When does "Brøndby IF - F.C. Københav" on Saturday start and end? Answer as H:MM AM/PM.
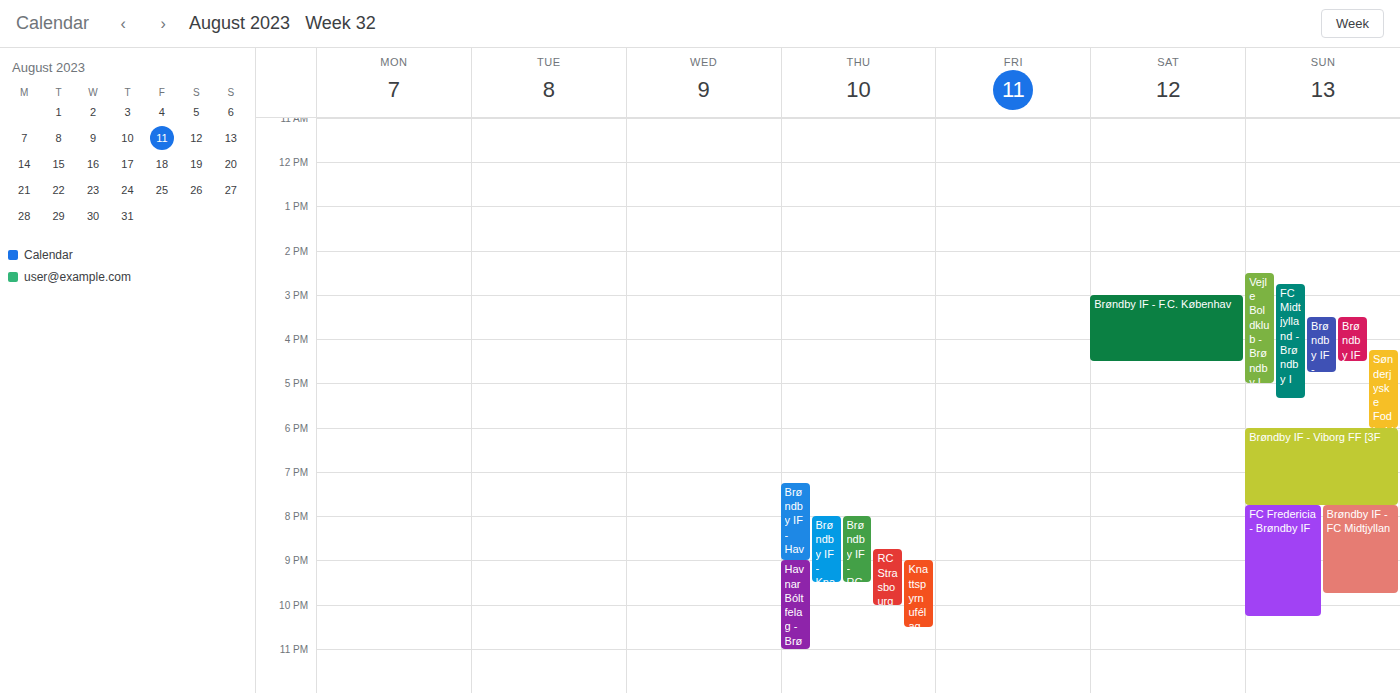
3:00 PM to 4:30 PM